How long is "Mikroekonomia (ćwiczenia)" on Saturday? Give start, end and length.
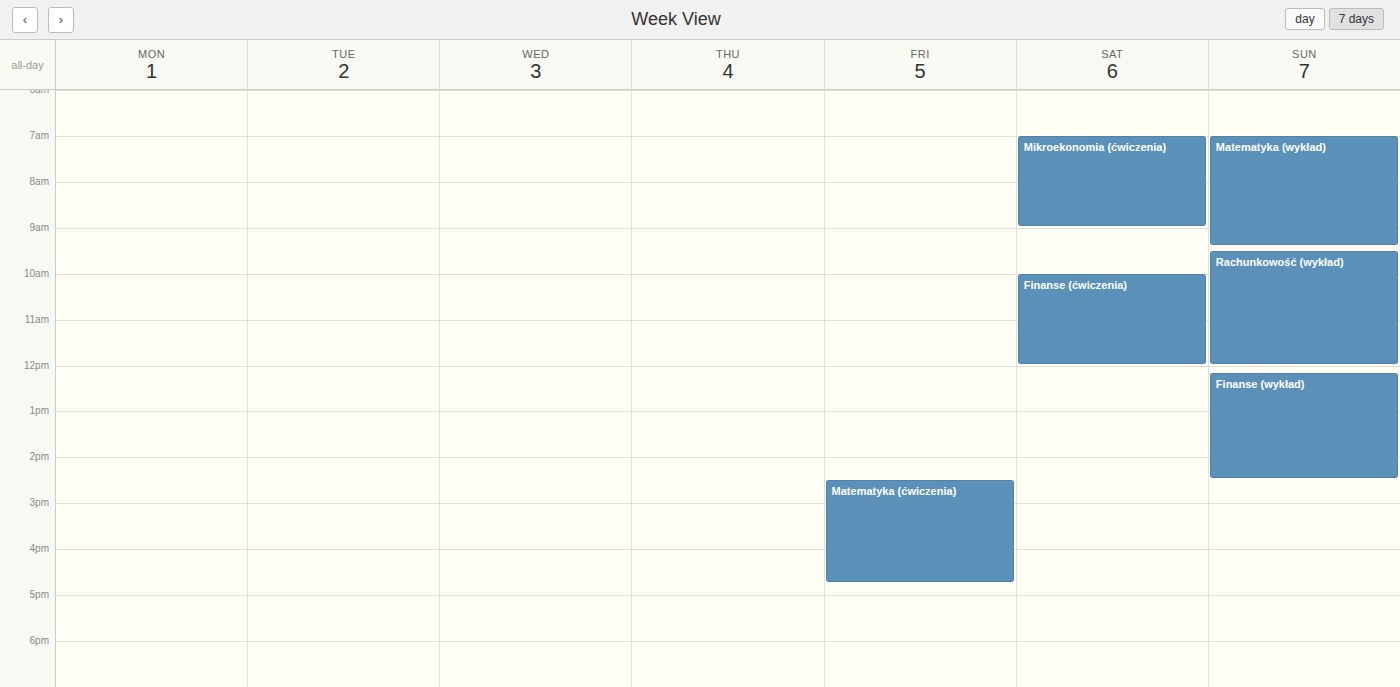
07:00 to 09:00, 2 hours